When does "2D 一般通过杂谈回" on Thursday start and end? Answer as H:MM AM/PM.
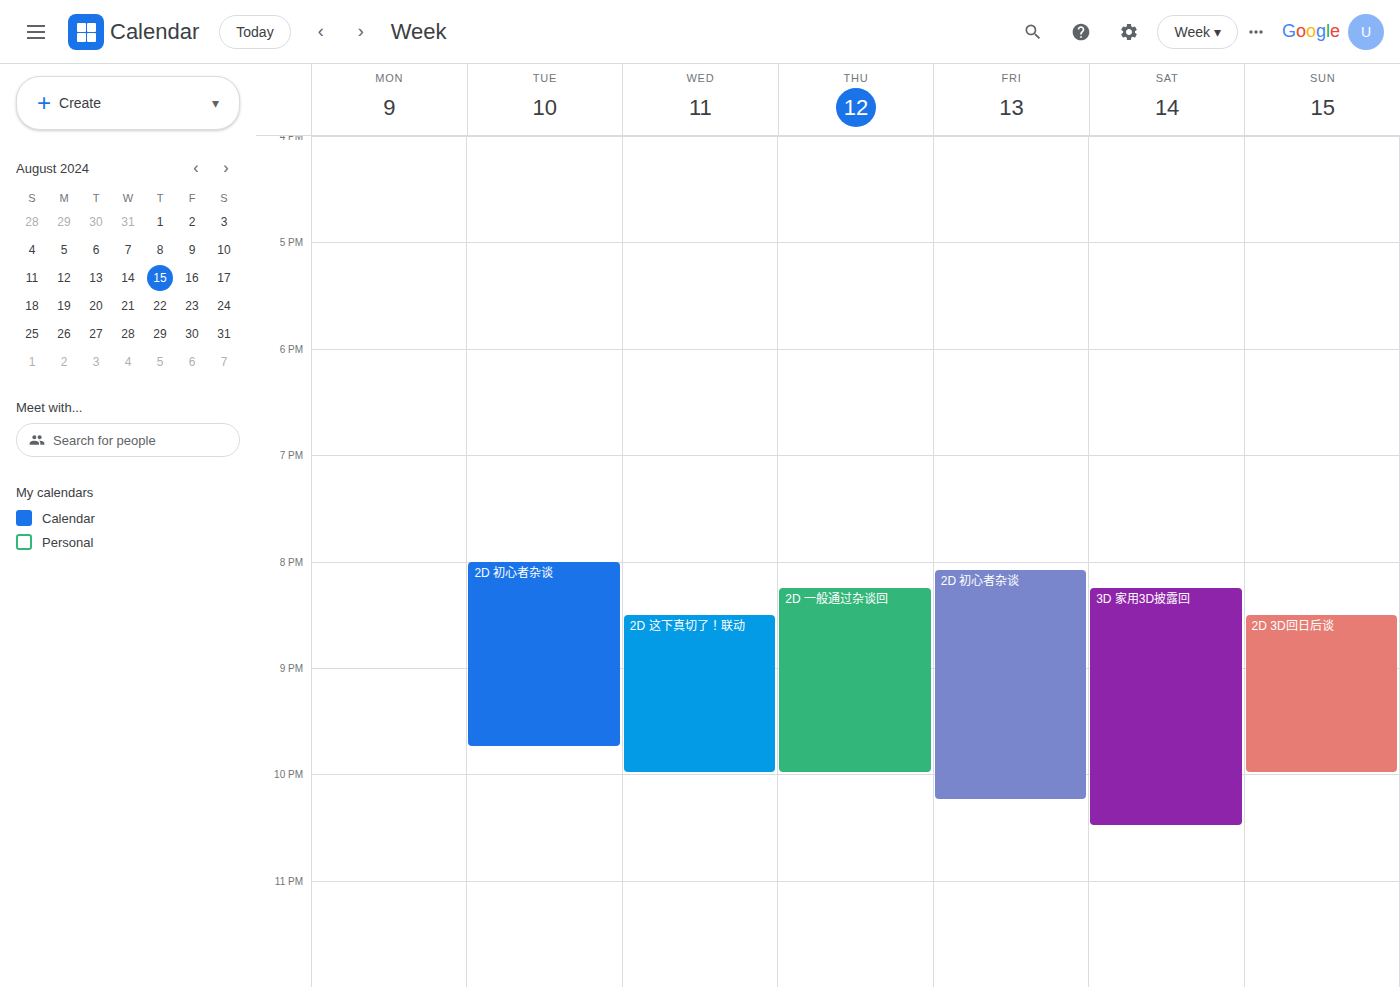
8:15 PM to 10:00 PM